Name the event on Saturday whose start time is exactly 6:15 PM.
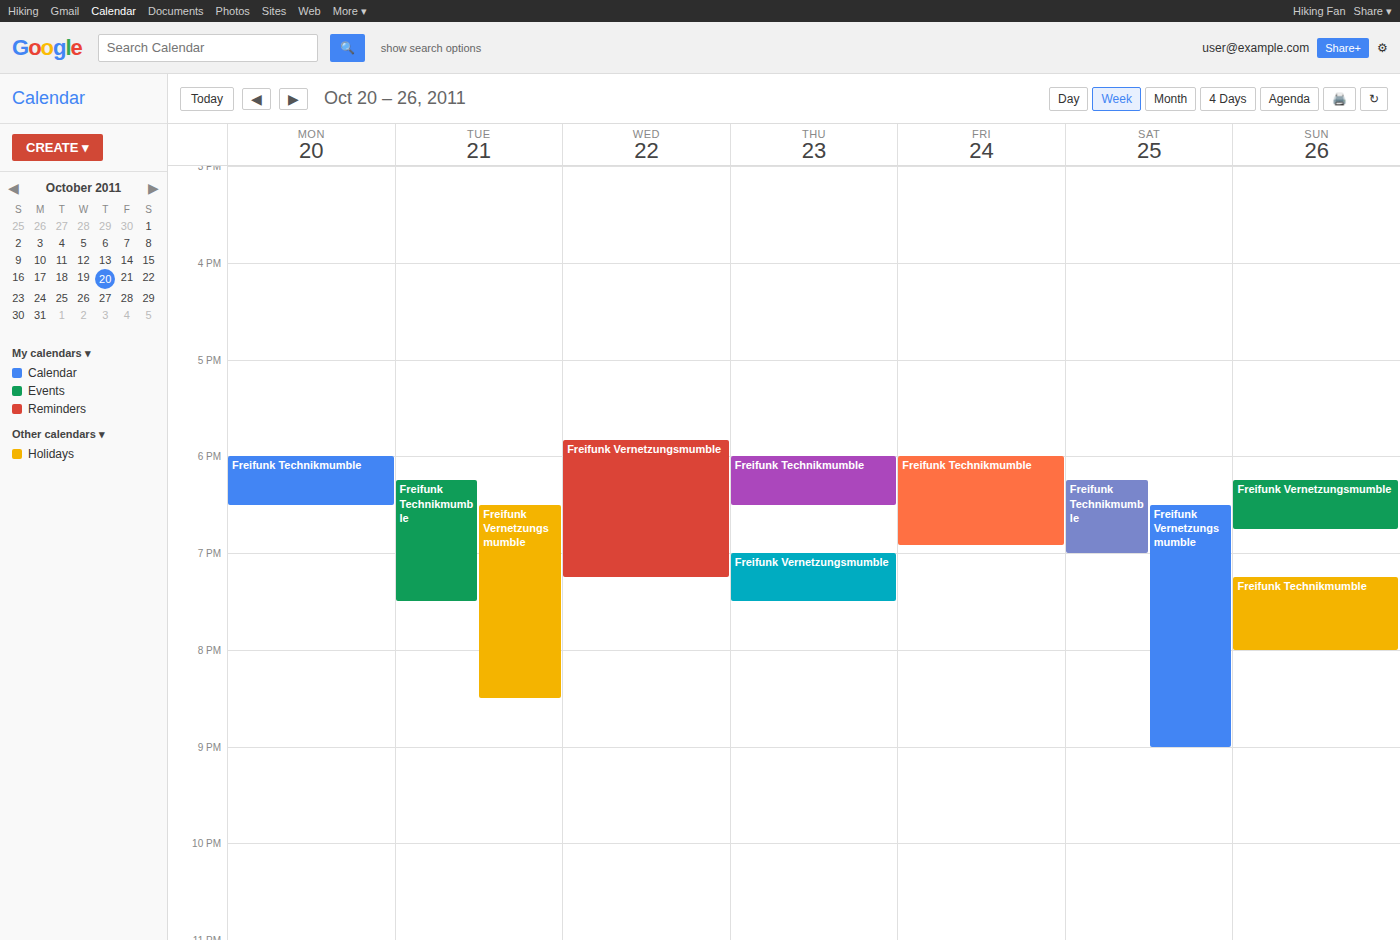
"Freifunk Technikmumble"